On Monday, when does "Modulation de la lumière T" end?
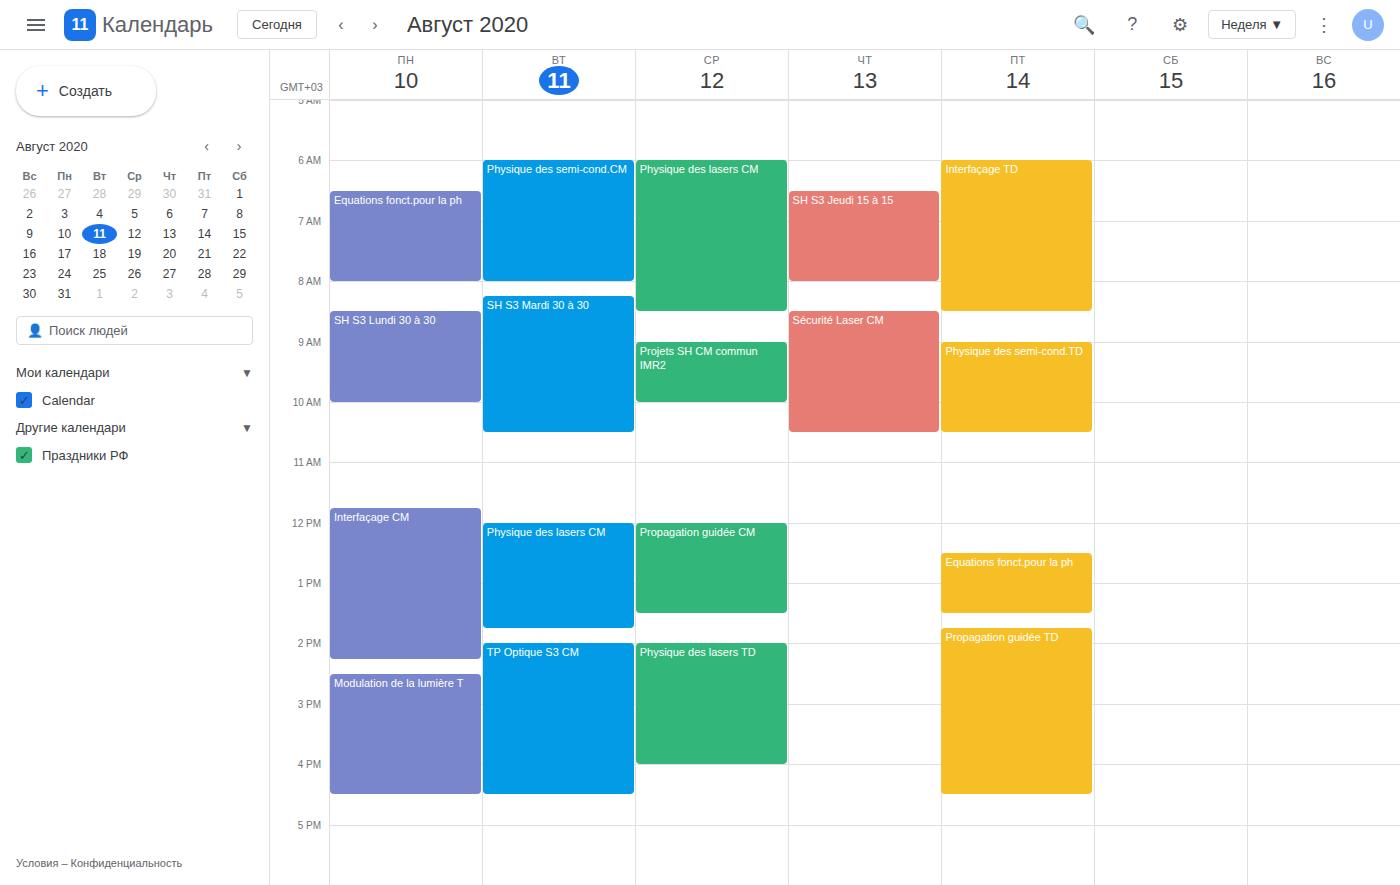
4:30 PM